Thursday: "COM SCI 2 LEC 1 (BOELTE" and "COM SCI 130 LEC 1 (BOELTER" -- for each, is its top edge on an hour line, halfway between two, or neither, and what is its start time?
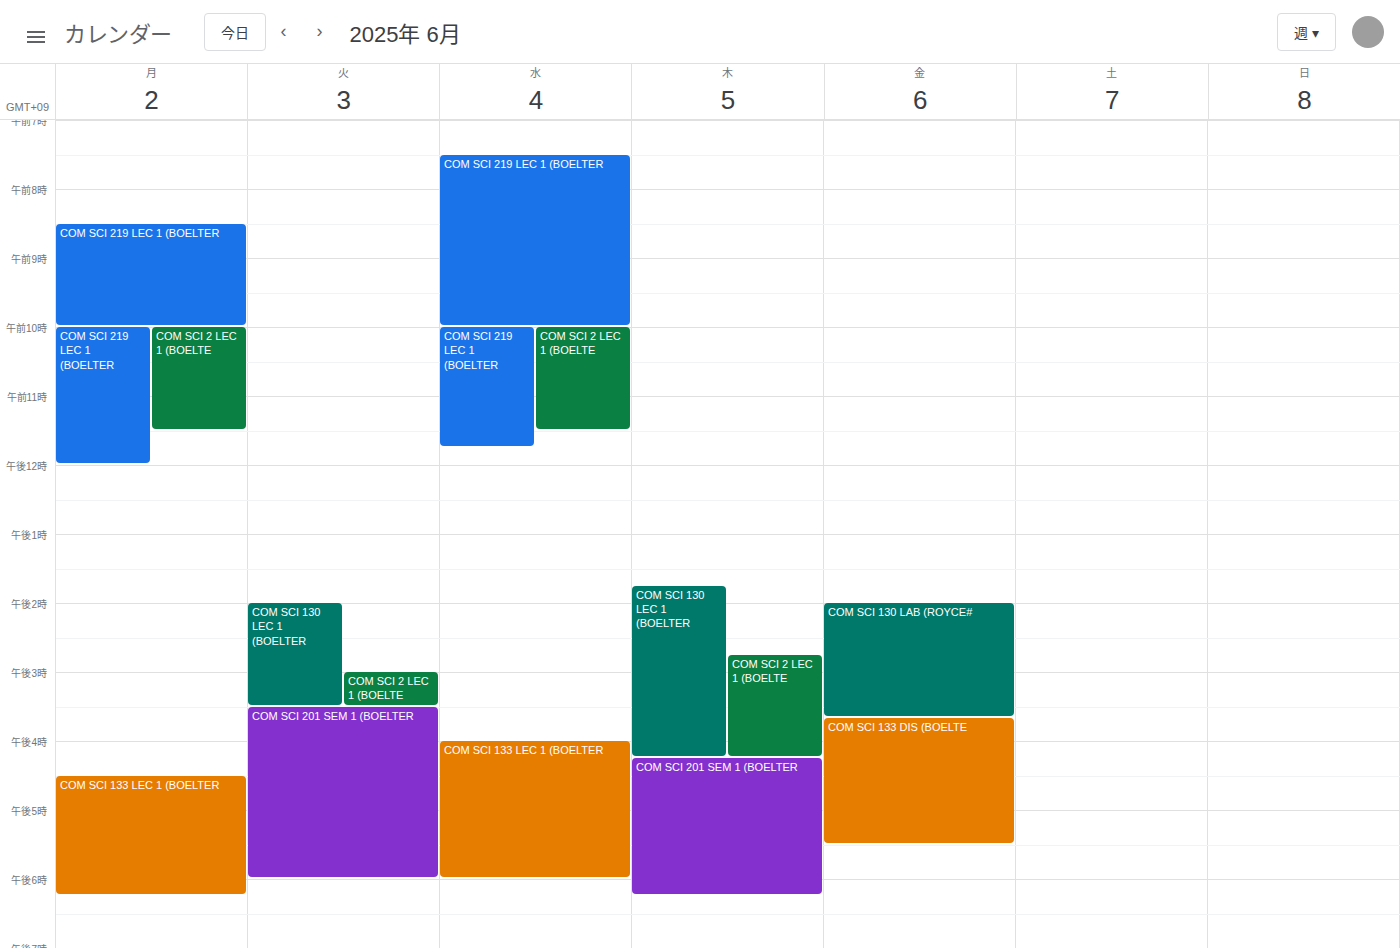
"COM SCI 2 LEC 1 (BOELTE": 14:45, neither: three quarters of the way from the 14:00 line to the 15:00 line. "COM SCI 130 LEC 1 (BOELTER": 13:45, neither: three quarters of the way from the 13:00 line to the 14:00 line.